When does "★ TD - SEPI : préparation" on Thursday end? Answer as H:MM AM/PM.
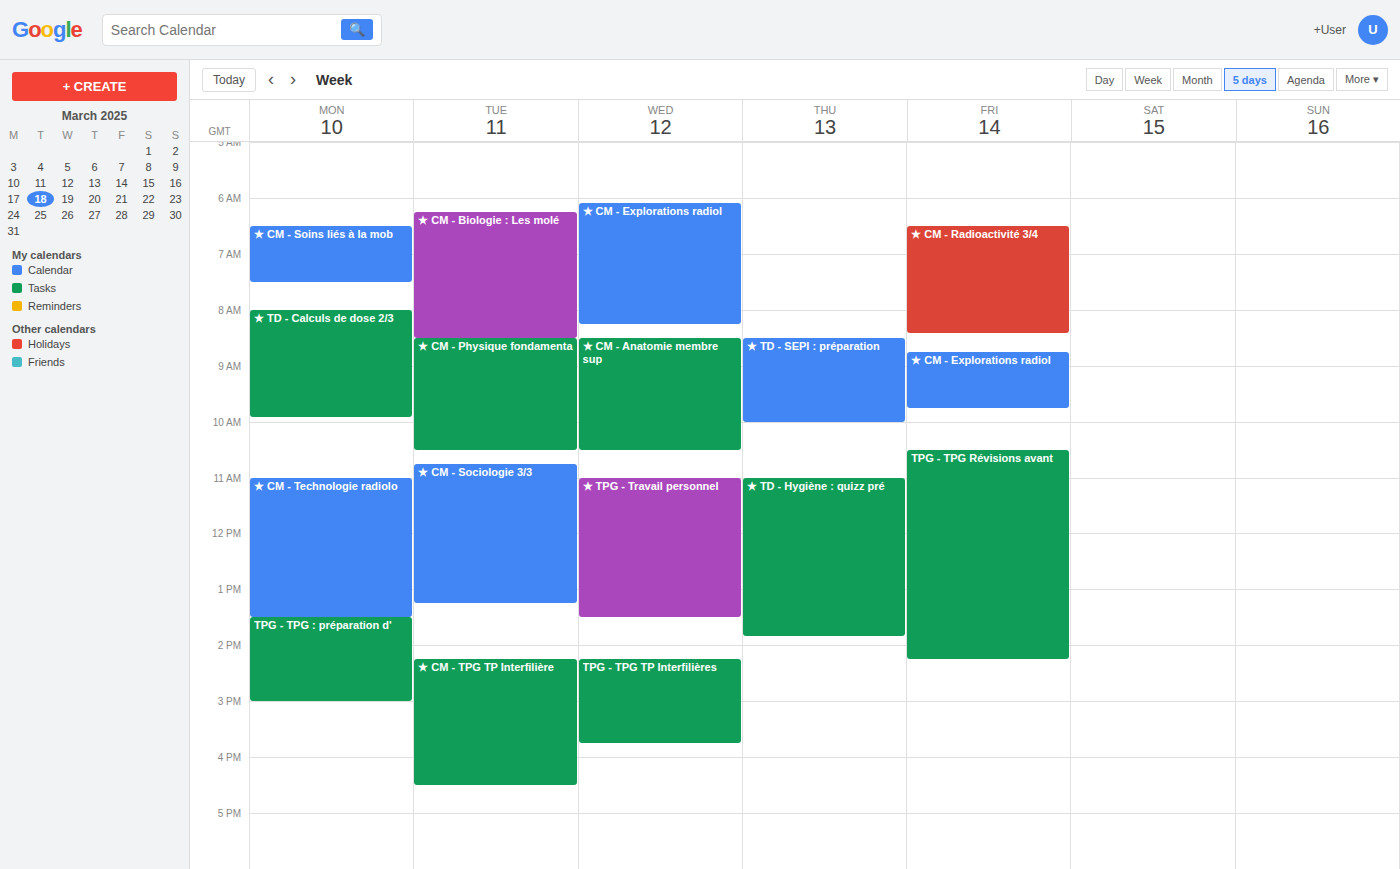
10:00 AM